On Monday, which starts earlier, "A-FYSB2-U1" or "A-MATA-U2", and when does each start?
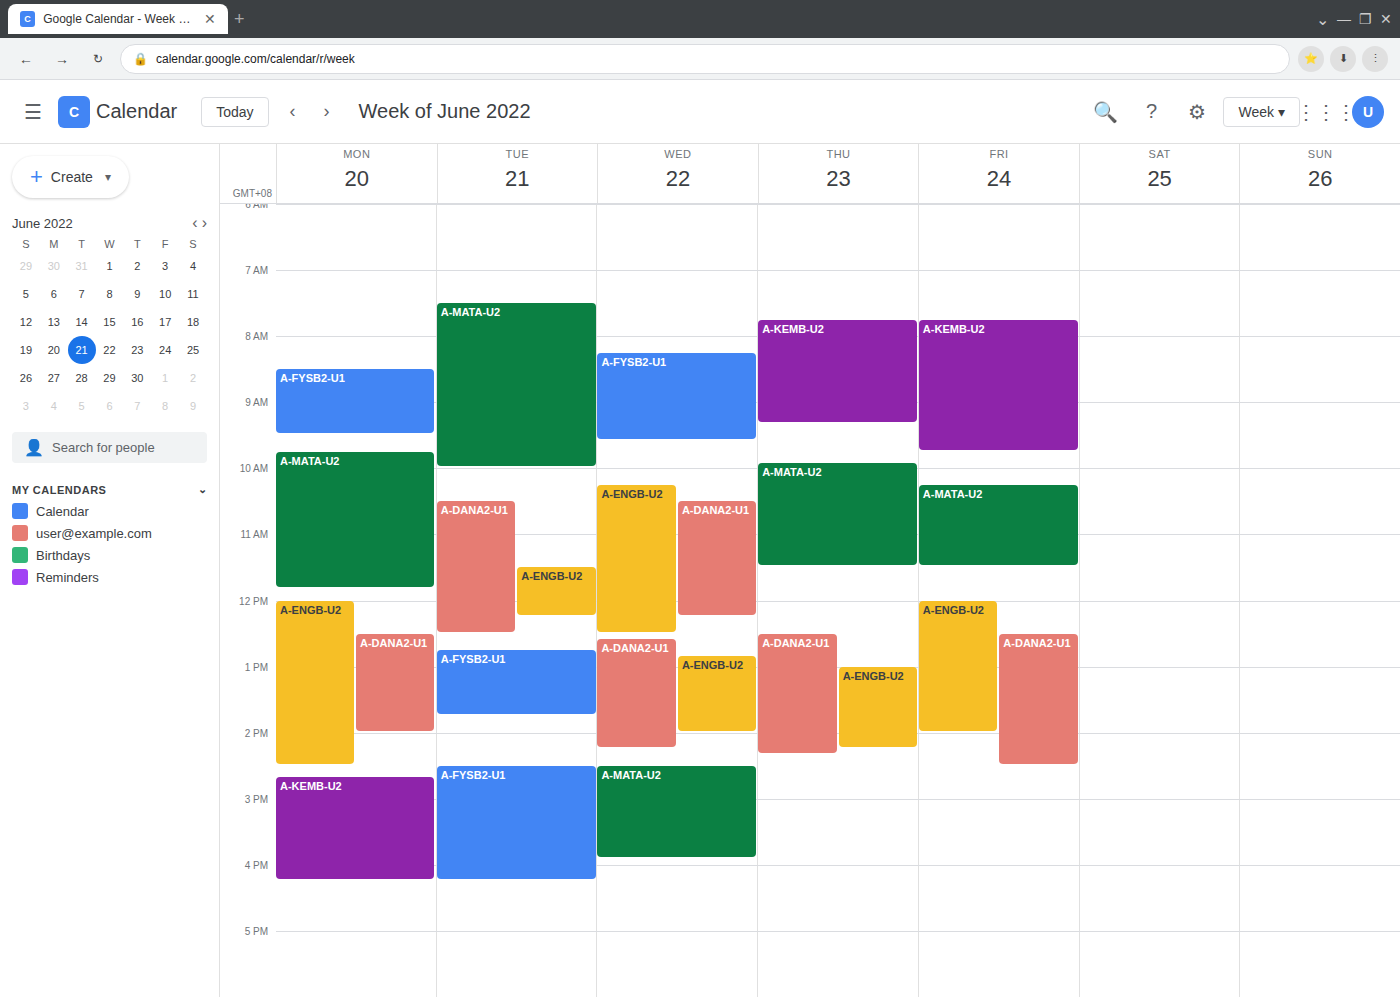
"A-FYSB2-U1" 8:30 AM; "A-MATA-U2" 9:45 AM.